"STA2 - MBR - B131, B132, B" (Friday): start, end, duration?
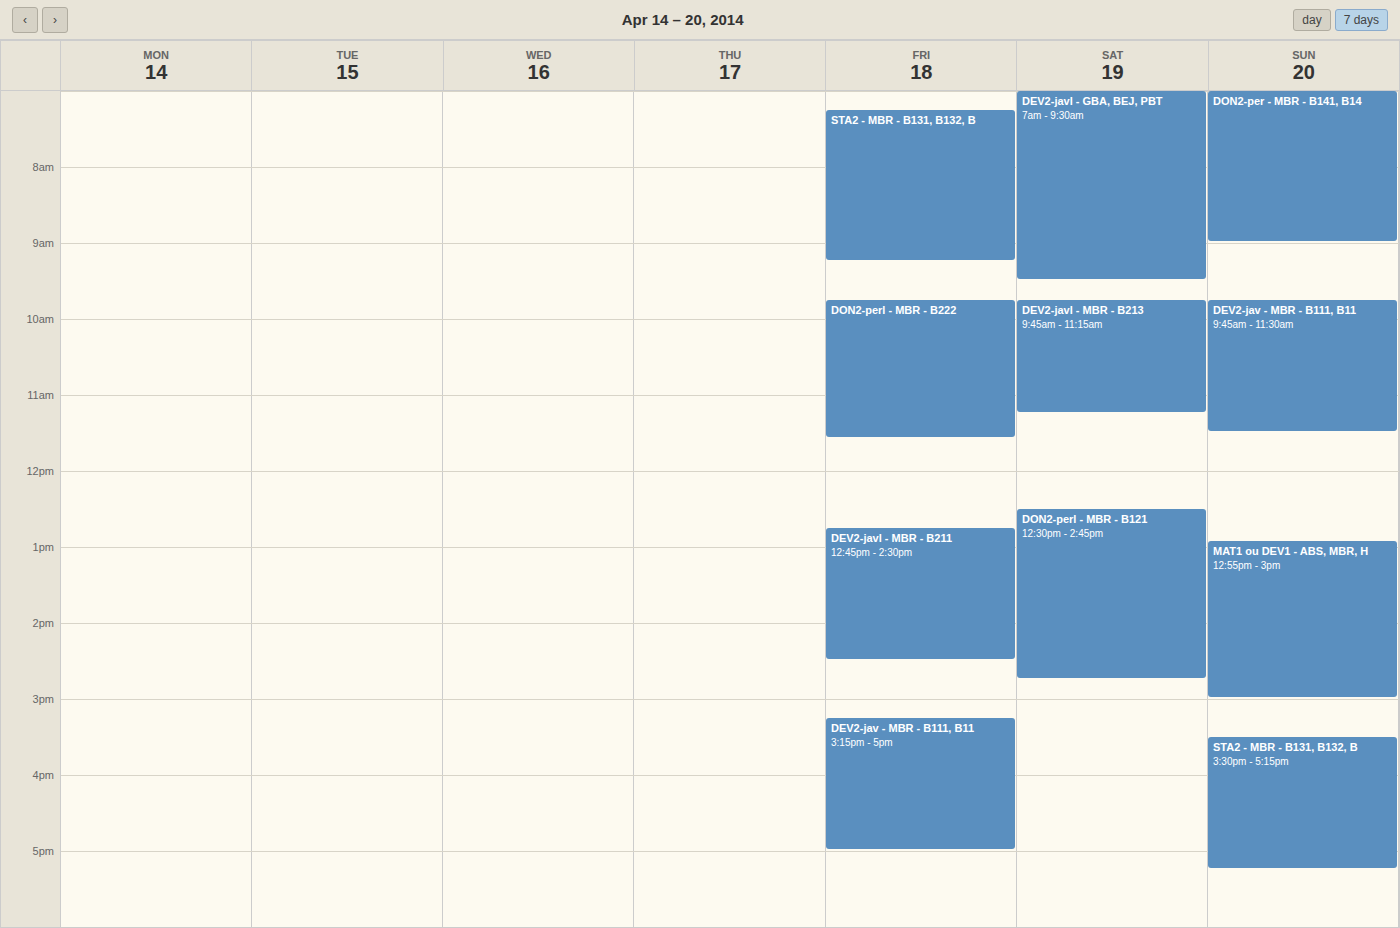
7:15 AM to 9:15 AM, 2 hours